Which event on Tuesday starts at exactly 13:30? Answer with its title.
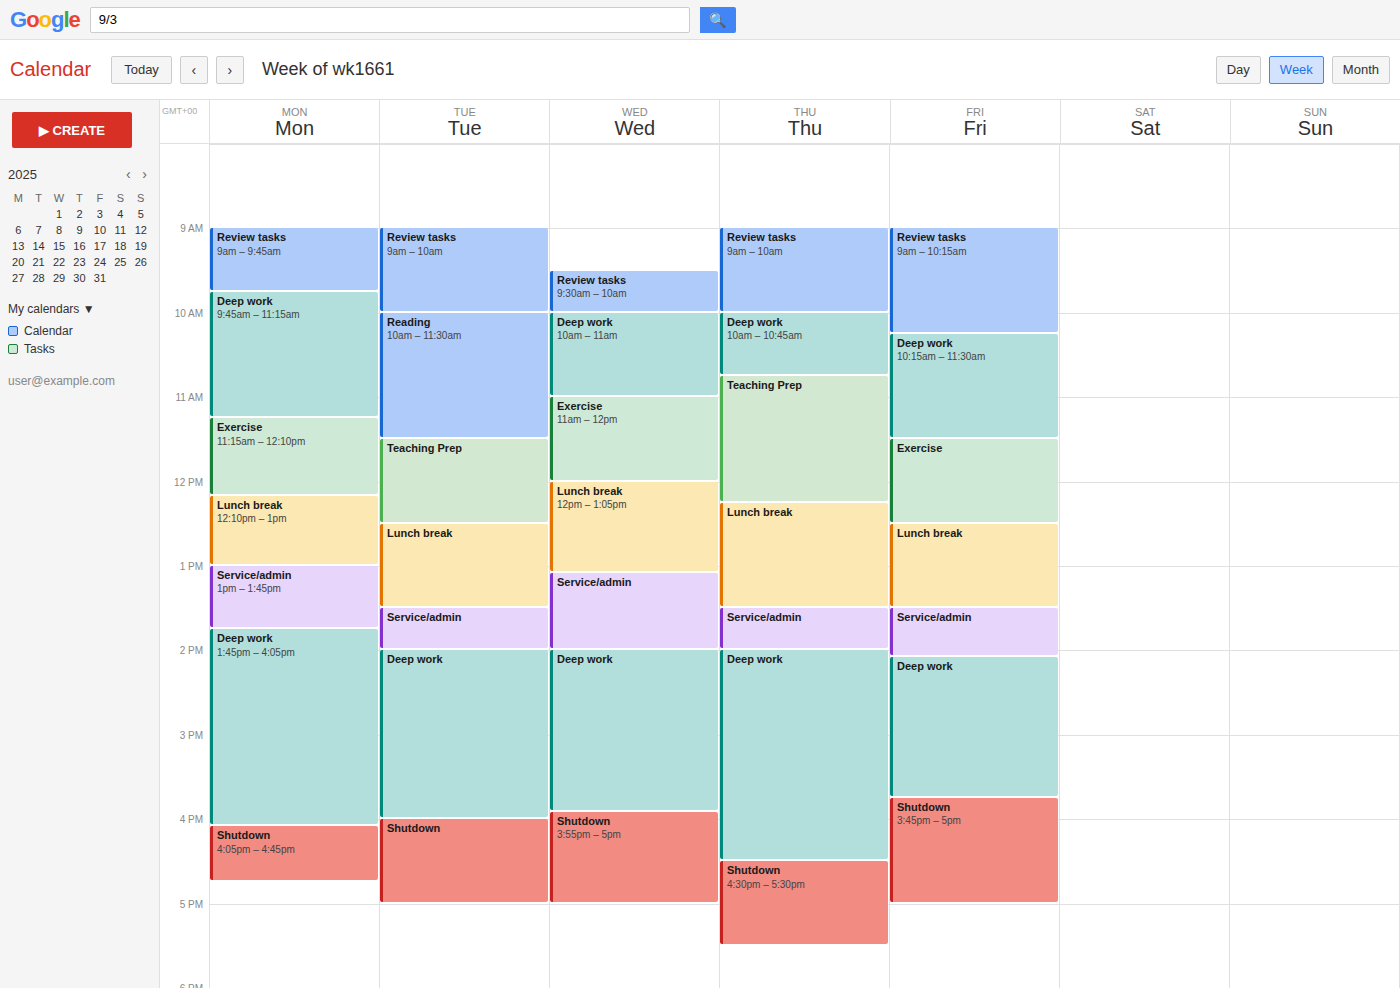
"Service/admin"